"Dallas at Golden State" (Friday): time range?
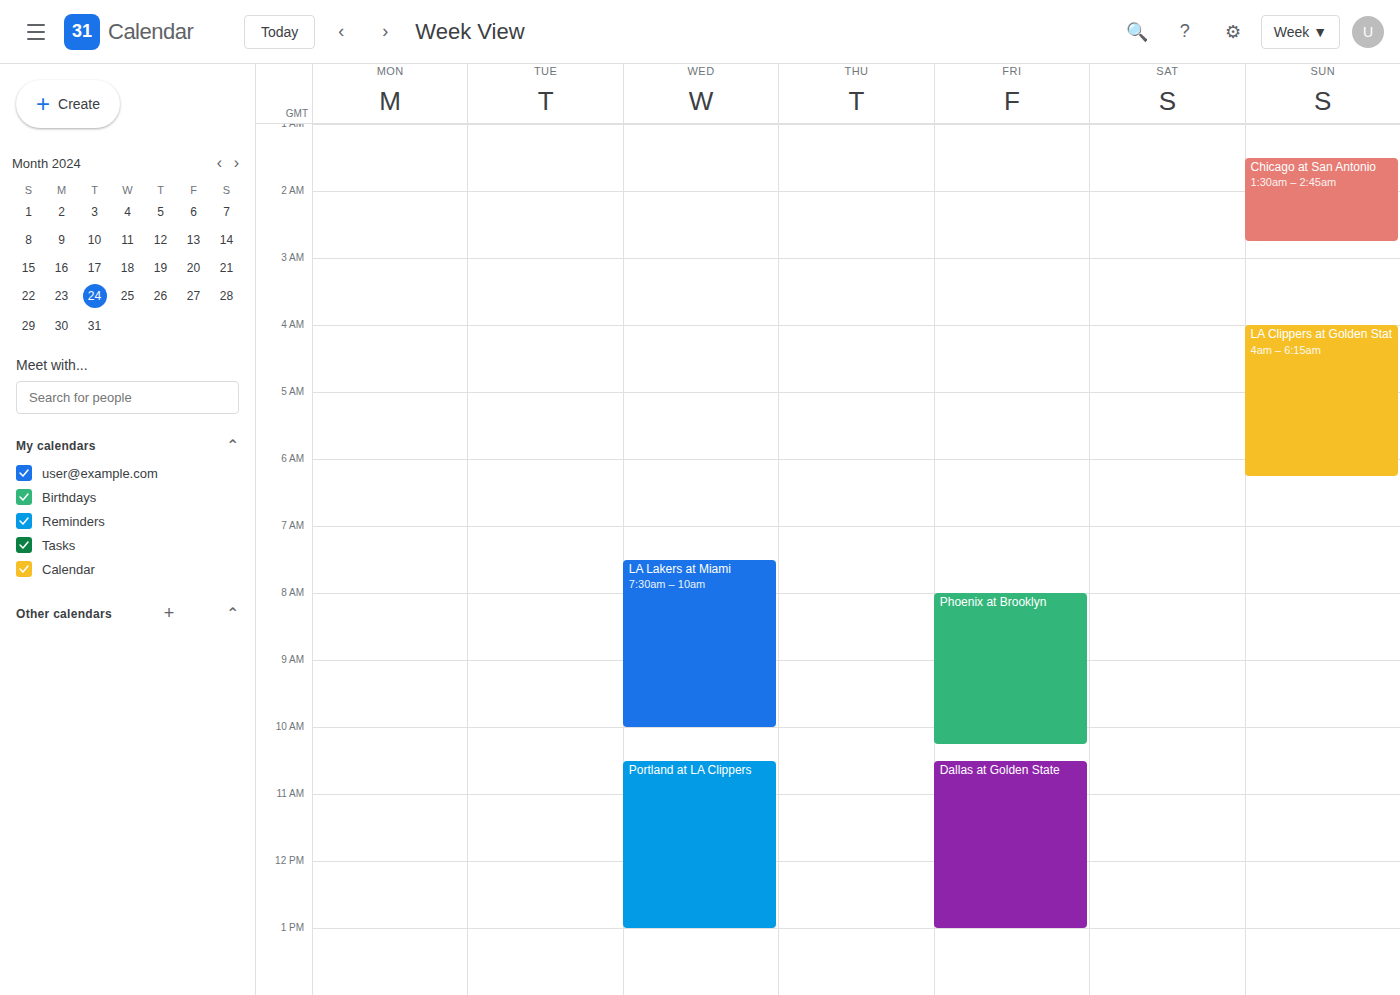
10:30 AM to 1:00 PM